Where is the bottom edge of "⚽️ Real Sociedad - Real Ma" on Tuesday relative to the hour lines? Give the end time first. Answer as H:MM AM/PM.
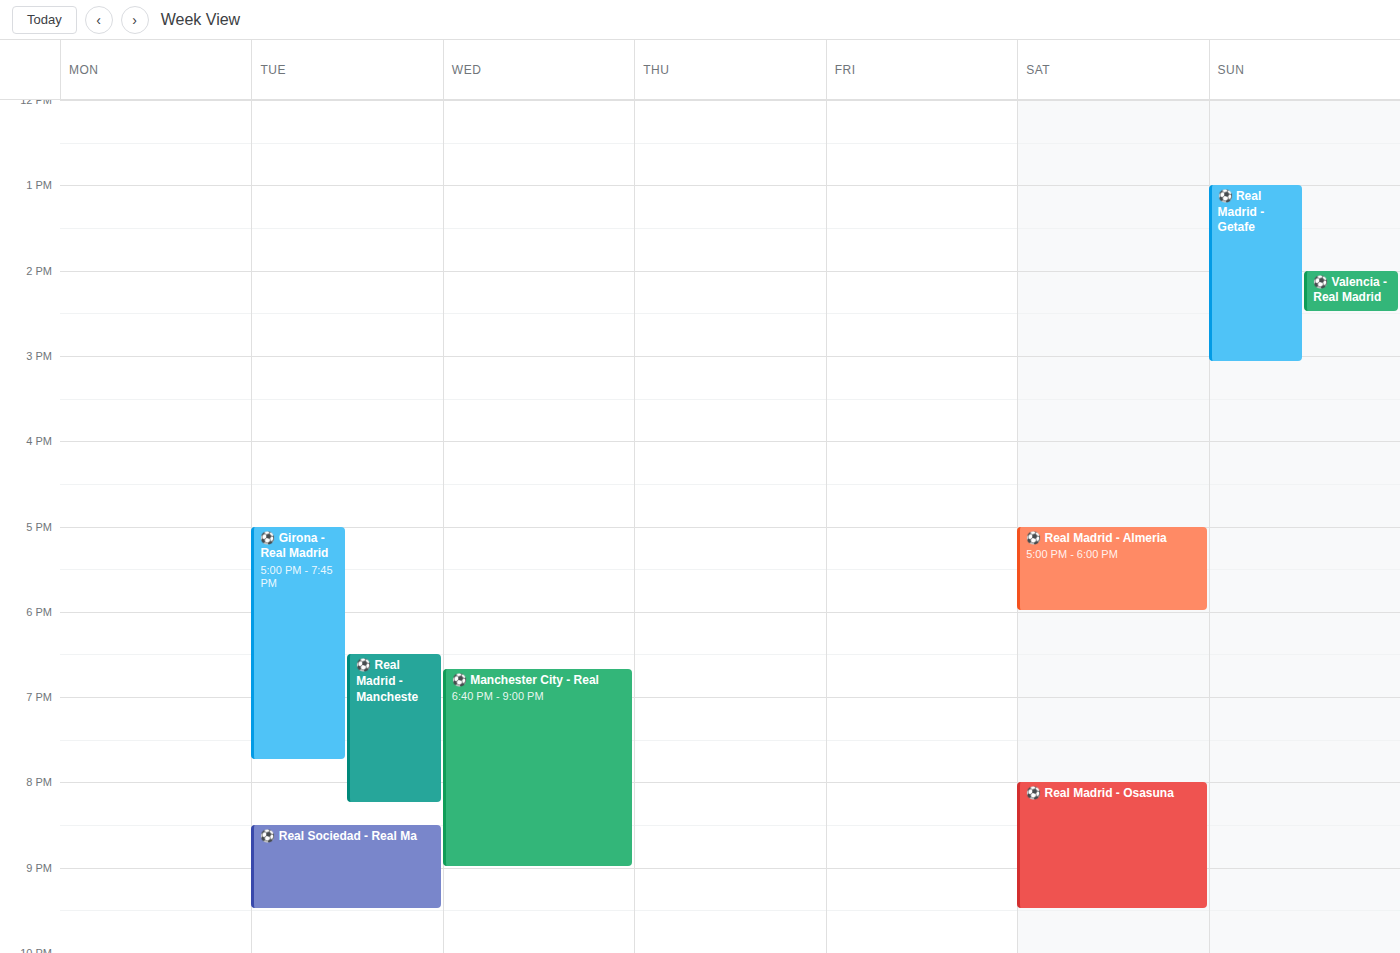
9:30 PM -- halfway between the 9 PM and 10 PM lines.